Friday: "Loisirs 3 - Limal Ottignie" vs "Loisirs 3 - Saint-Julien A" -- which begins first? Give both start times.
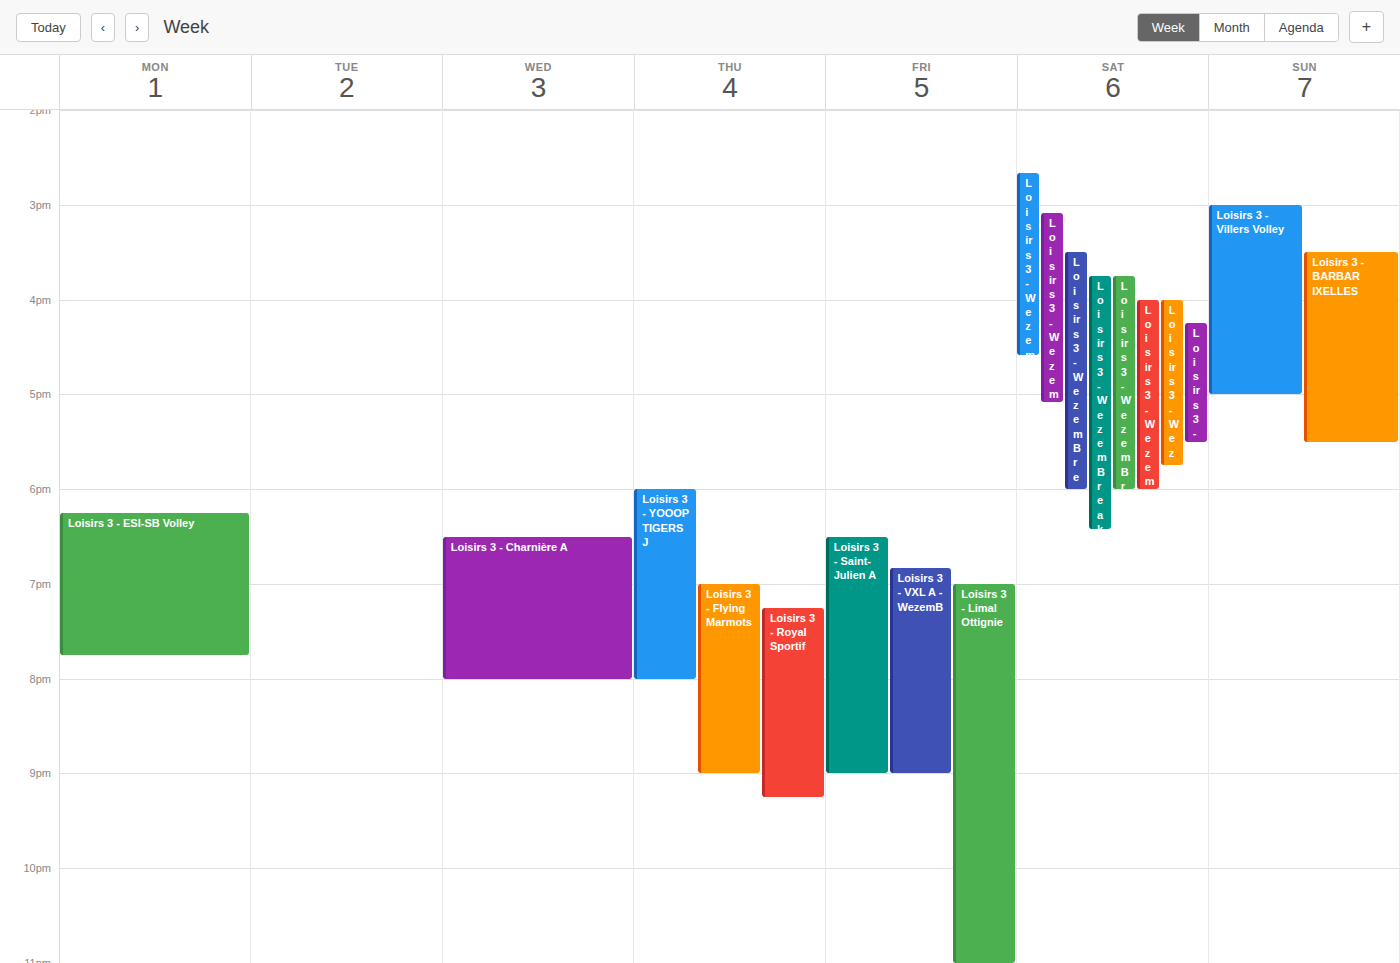
"Loisirs 3 - Saint-Julien A" 18:30; "Loisirs 3 - Limal Ottignie" 19:00.